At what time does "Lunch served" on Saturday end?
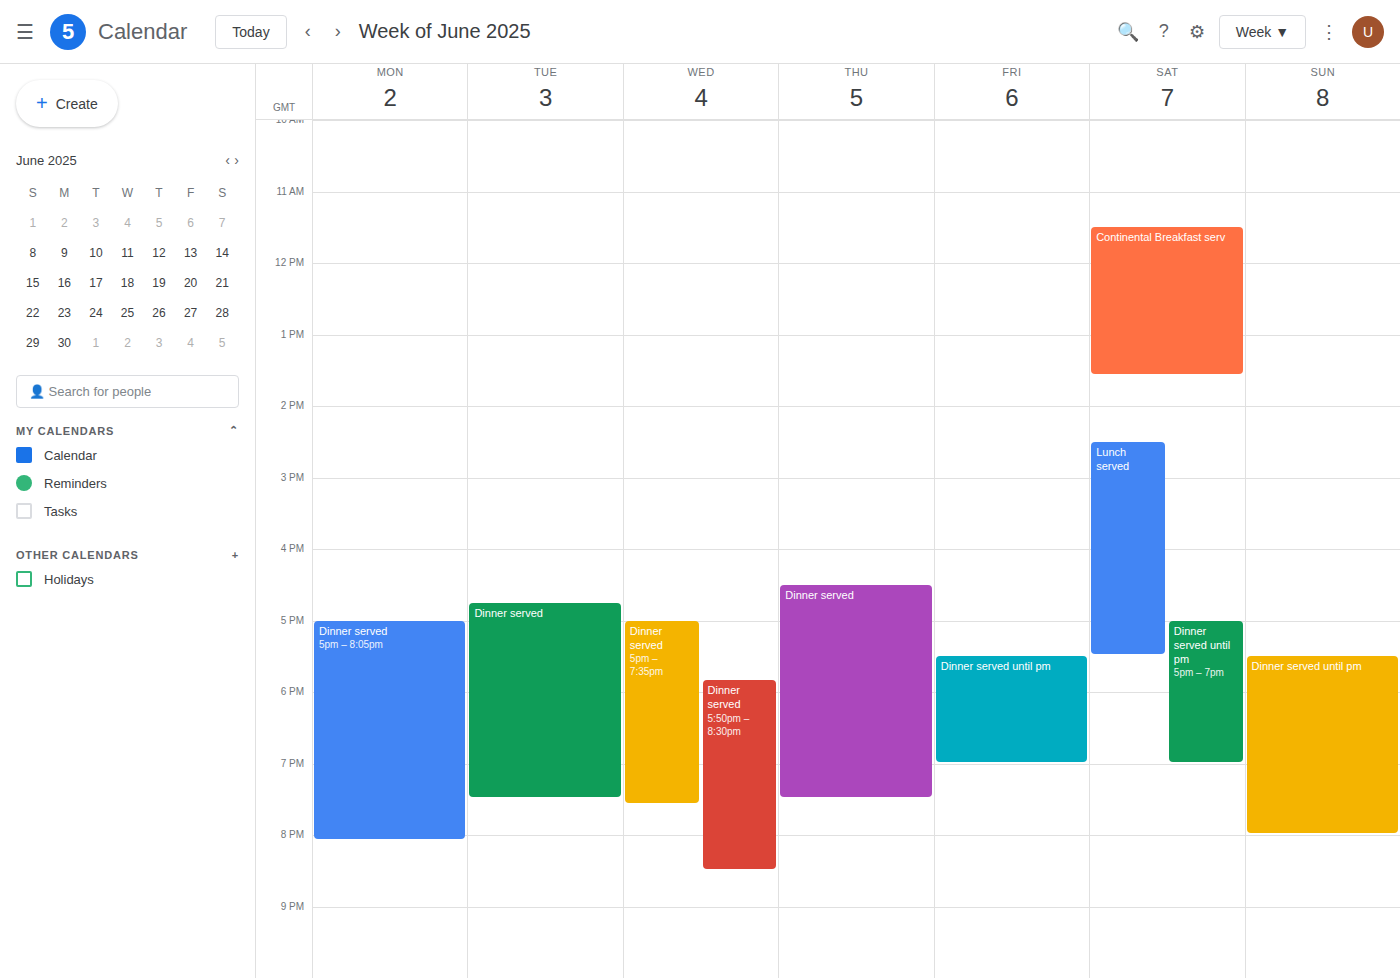
5:30 PM